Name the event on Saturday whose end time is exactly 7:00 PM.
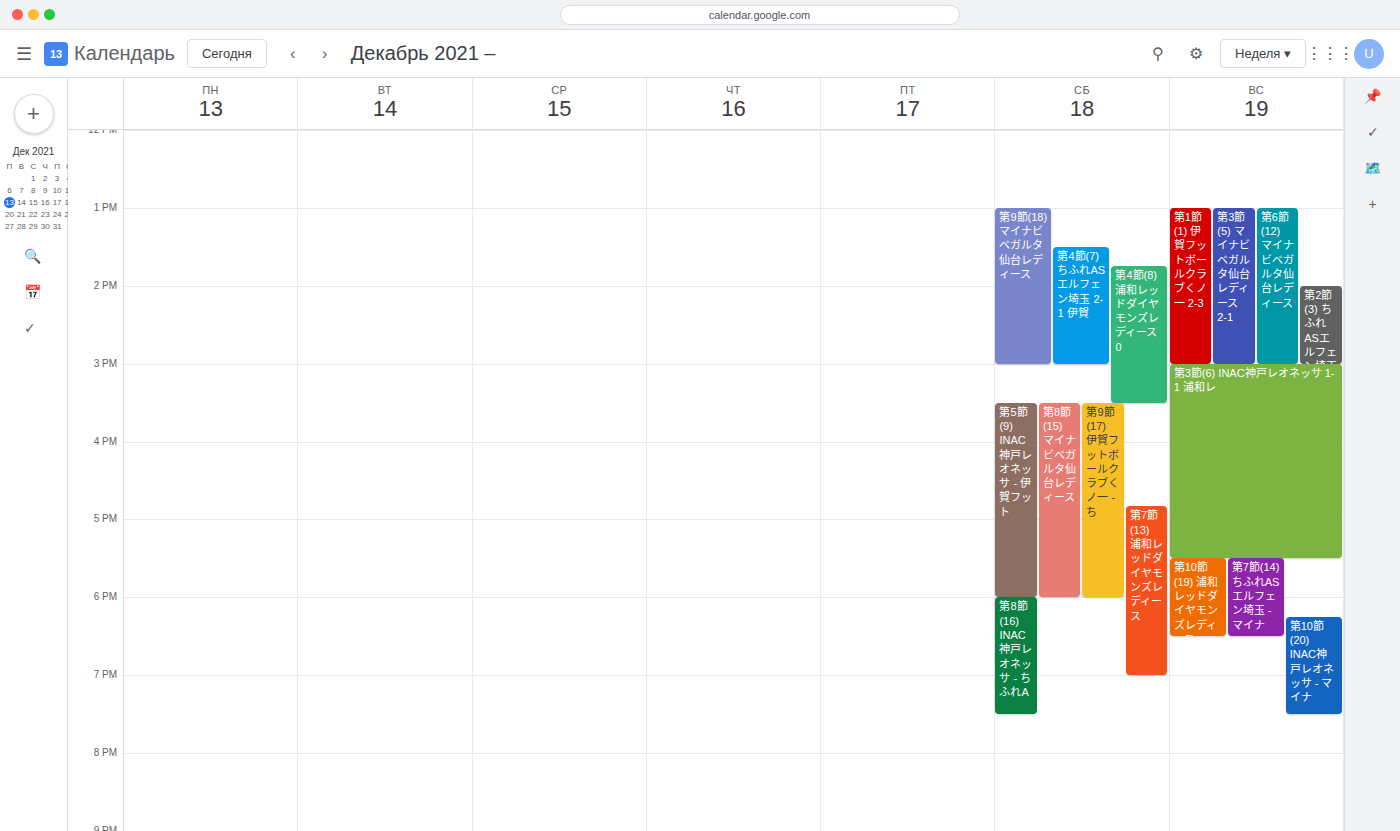
"第7節(13) 浦和レッドダイヤモンズレディース"